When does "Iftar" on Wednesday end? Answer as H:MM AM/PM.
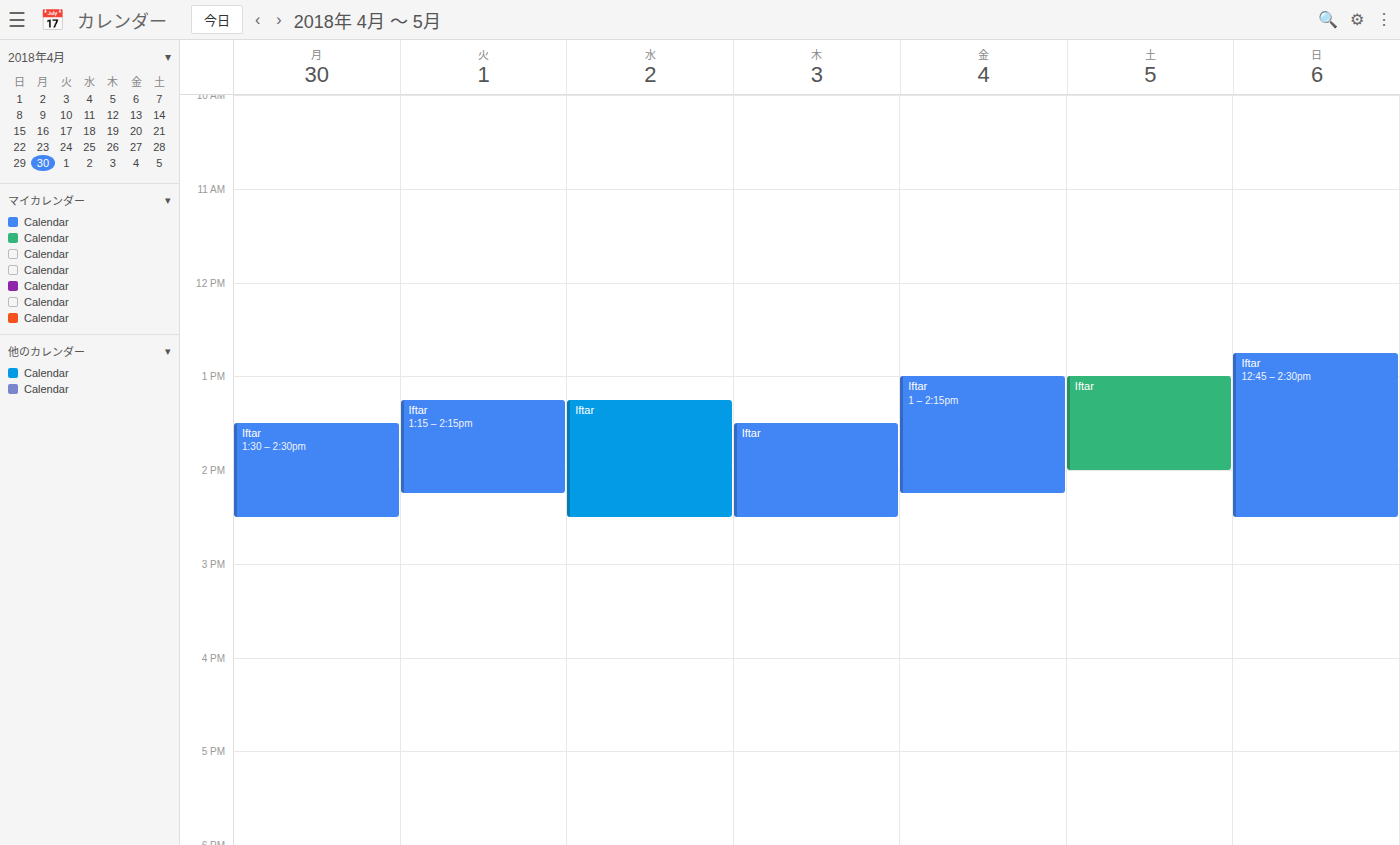
2:30 PM